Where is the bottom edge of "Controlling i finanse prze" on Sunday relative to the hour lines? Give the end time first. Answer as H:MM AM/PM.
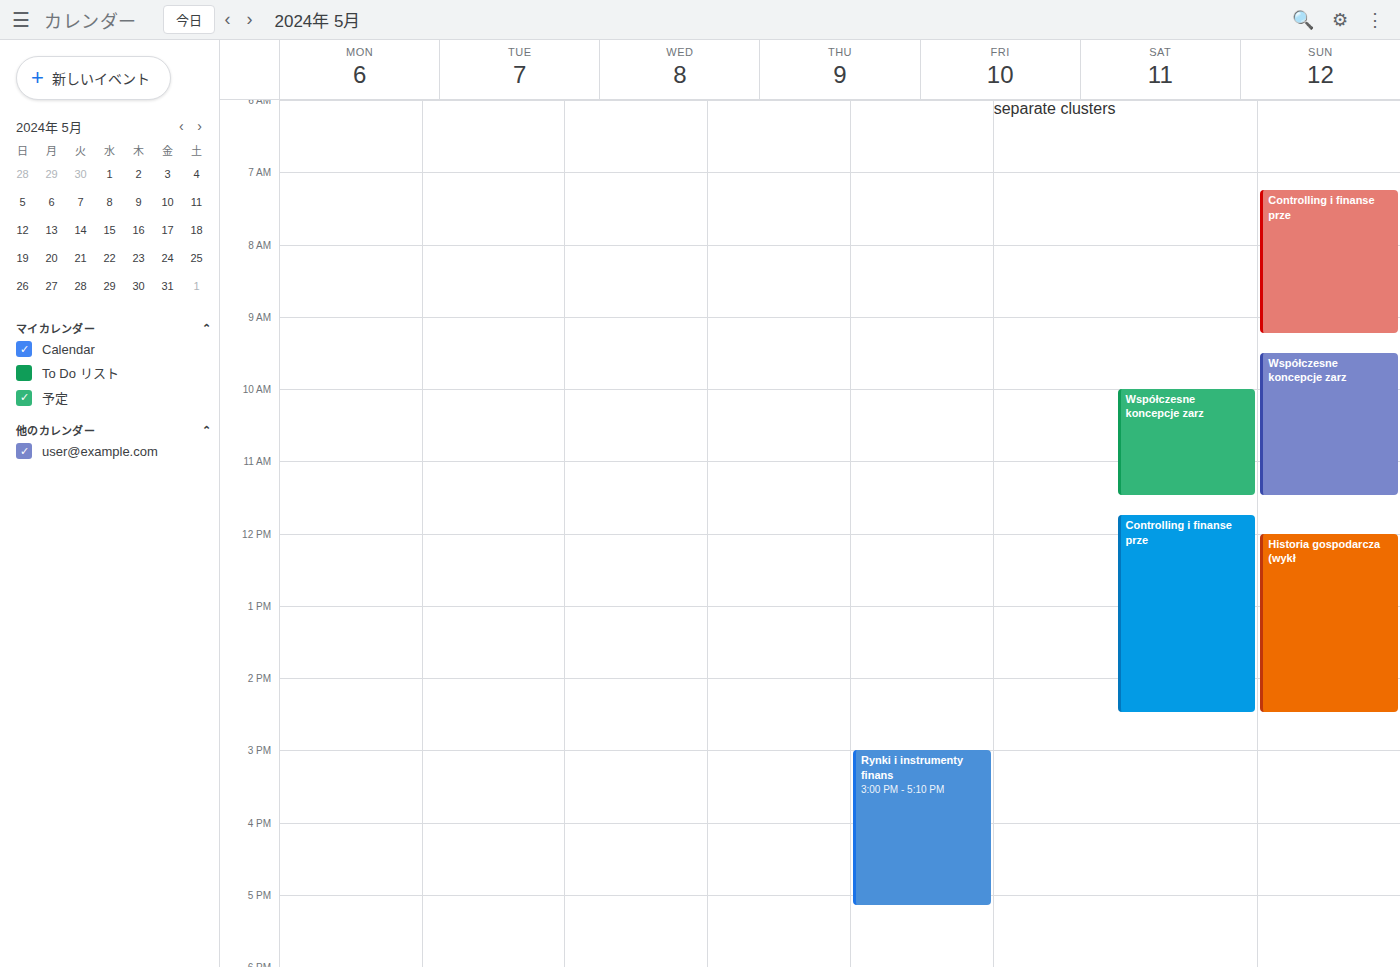
9:15 AM -- neither: a quarter of the way from the 9 AM line to the 10 AM line.